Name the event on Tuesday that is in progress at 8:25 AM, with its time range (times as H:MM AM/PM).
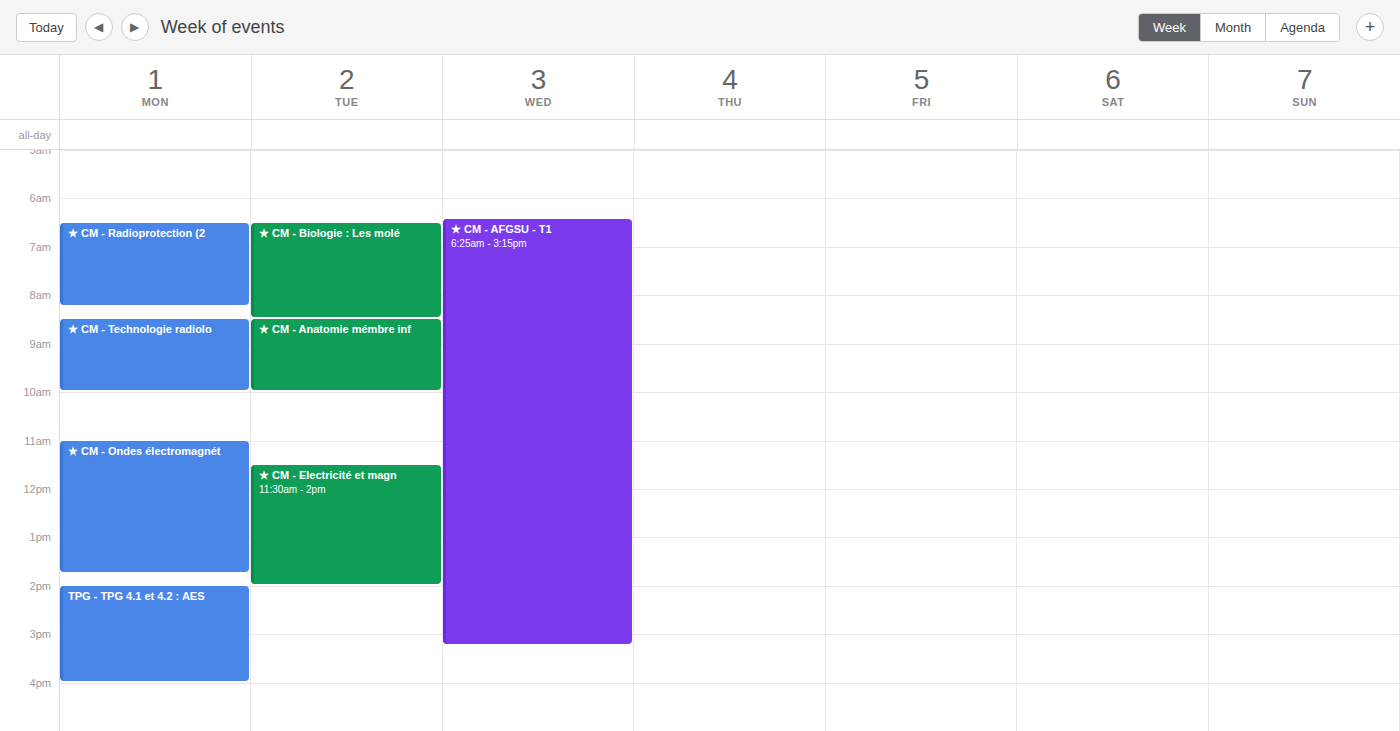
"★ CM - Biologie : Les molé", 6:30 AM to 8:30 AM